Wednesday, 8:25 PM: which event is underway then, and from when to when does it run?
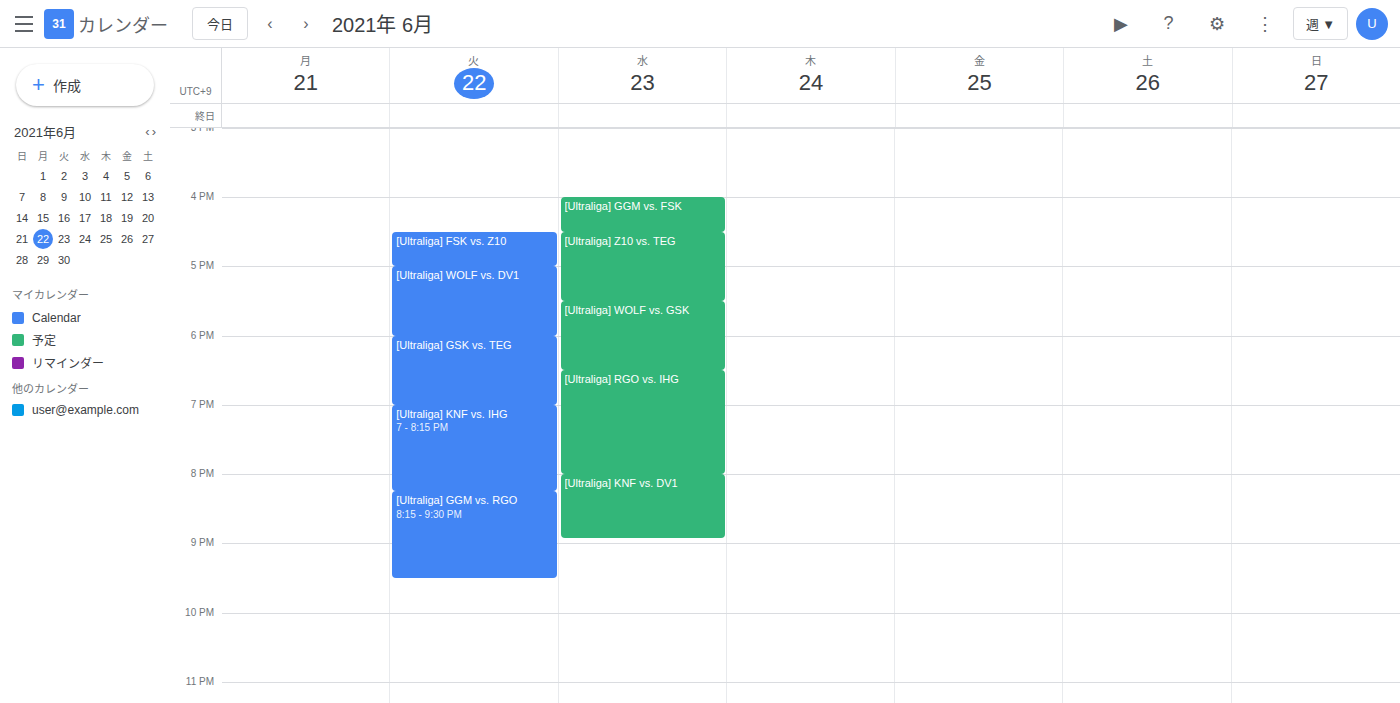
"[Ultraliga] KNF vs. DV1", 8:00 PM to 8:55 PM